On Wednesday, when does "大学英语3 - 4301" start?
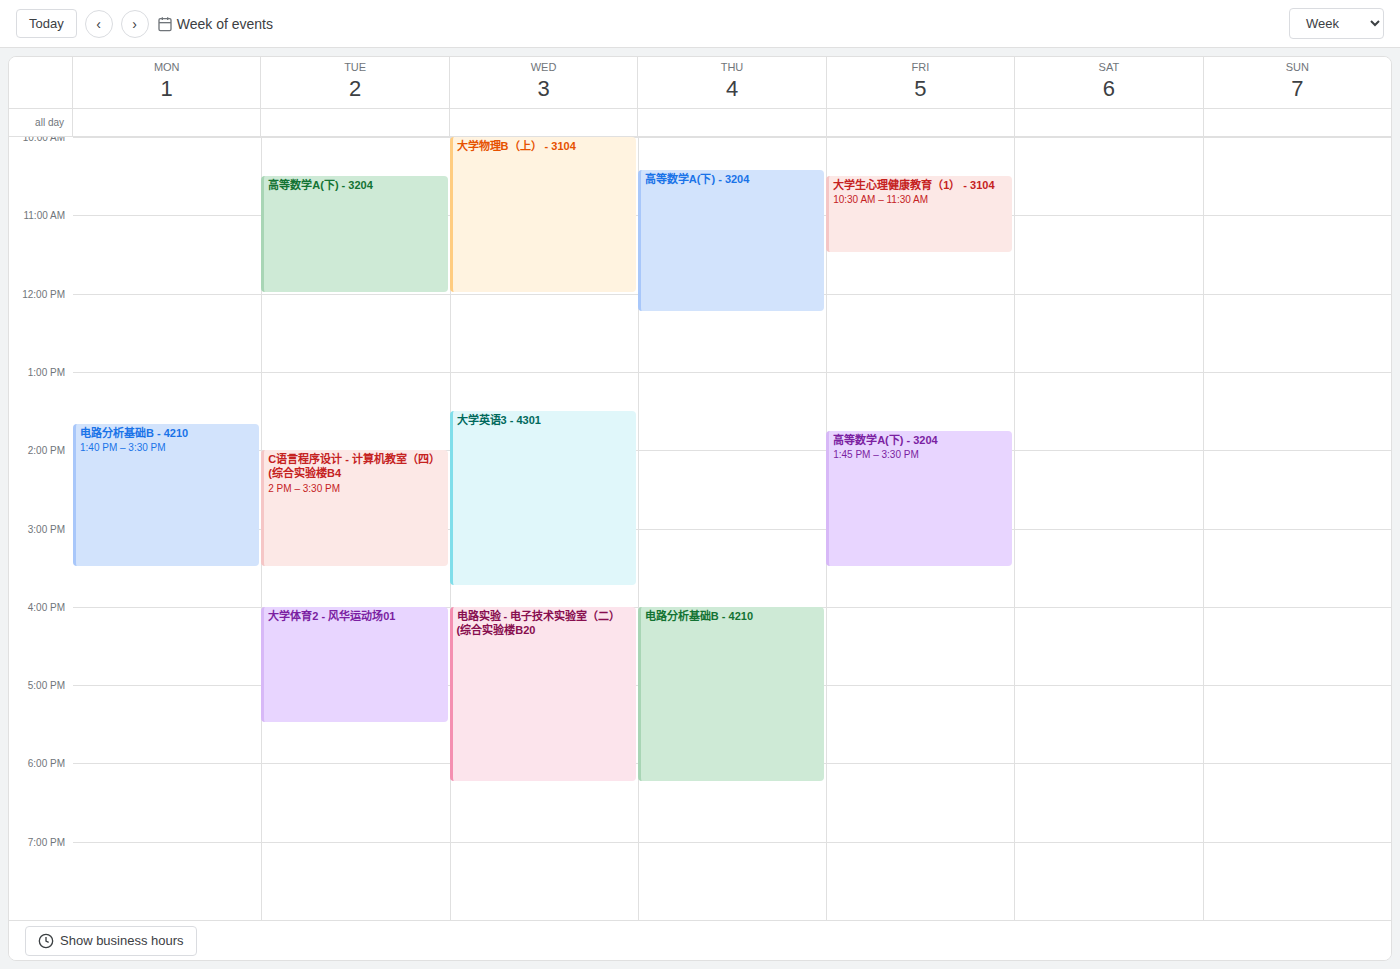
1:30 PM